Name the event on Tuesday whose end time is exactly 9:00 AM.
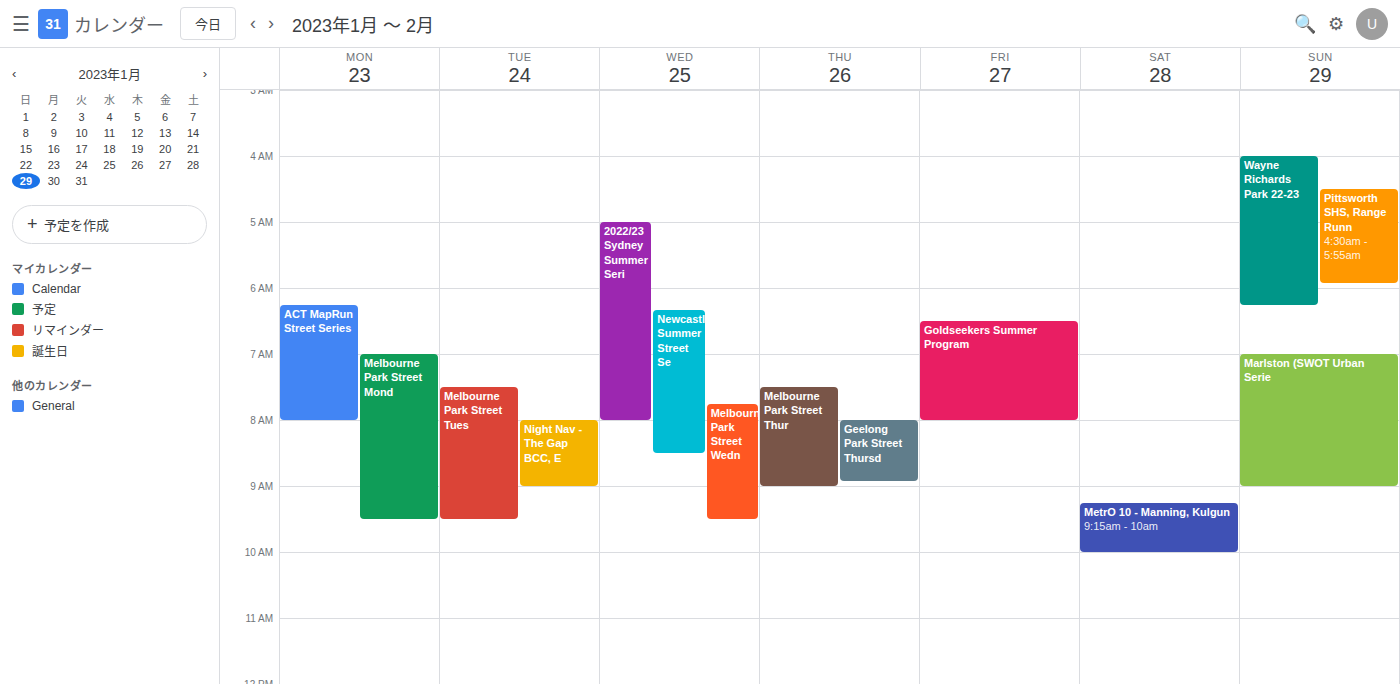
"Night Nav - The Gap BCC, E"